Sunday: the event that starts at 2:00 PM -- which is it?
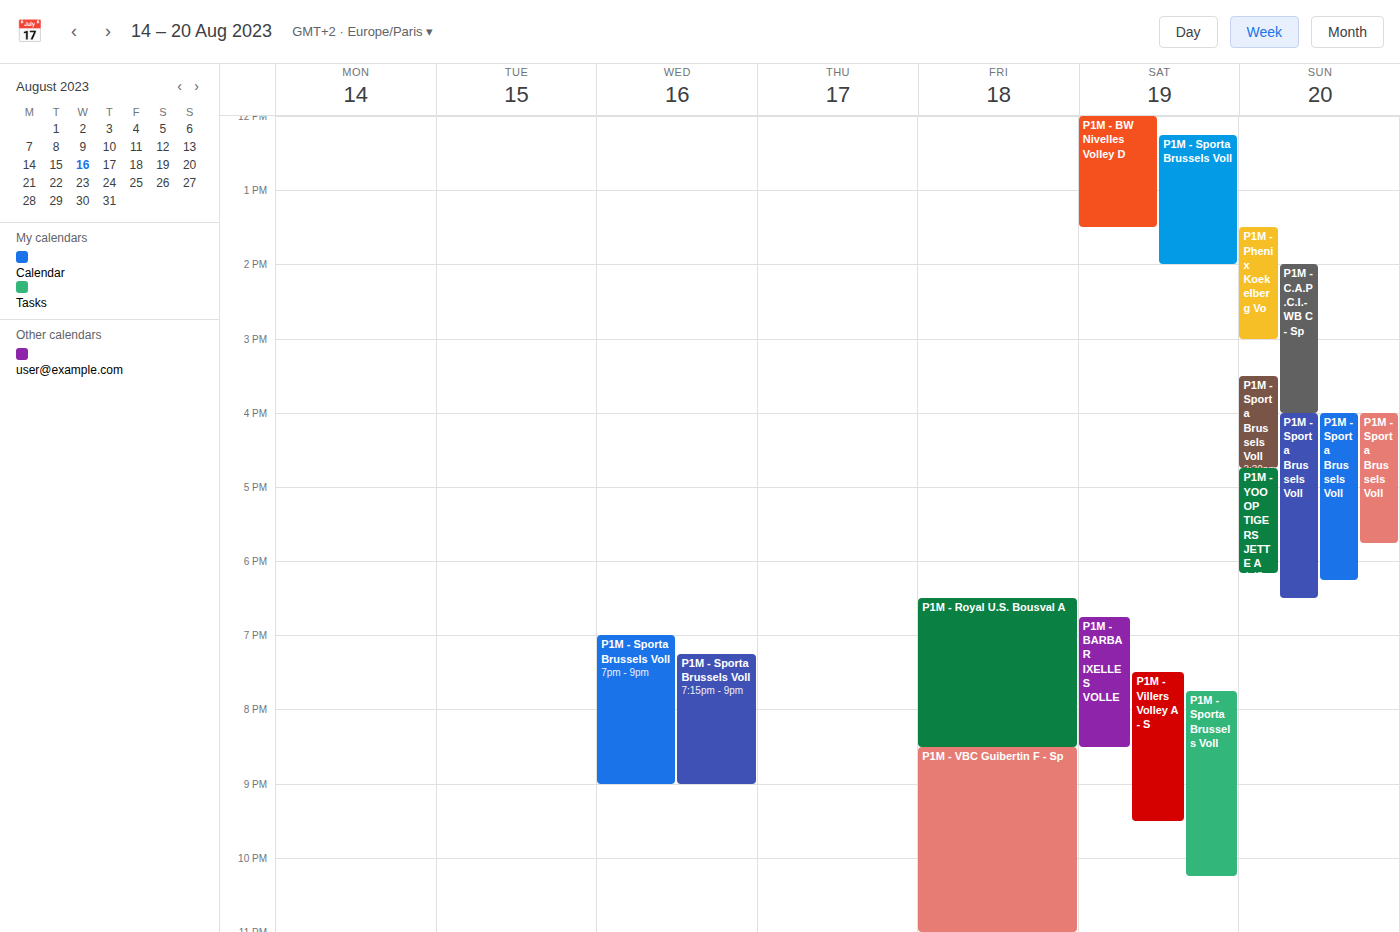
"P1M - C.A.P.C.I.-WB C - Sp"